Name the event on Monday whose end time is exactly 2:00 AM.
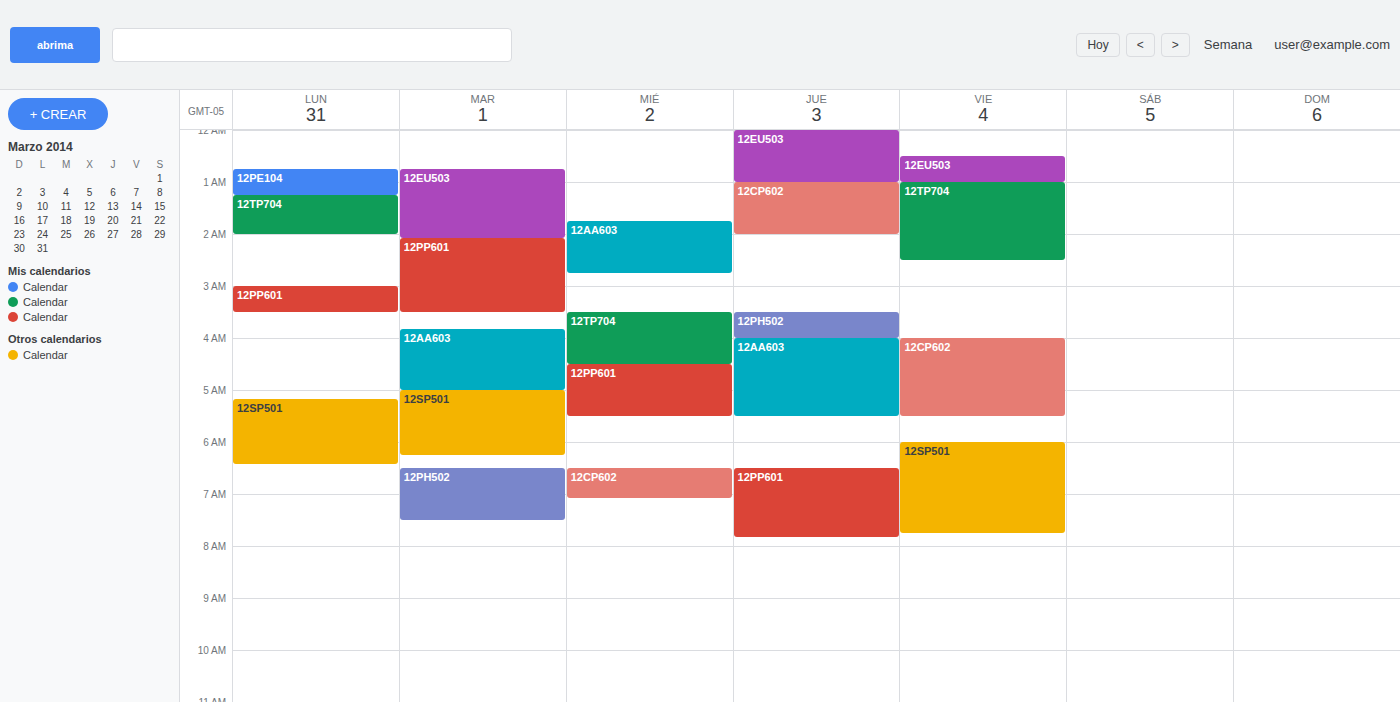
"12TP704"